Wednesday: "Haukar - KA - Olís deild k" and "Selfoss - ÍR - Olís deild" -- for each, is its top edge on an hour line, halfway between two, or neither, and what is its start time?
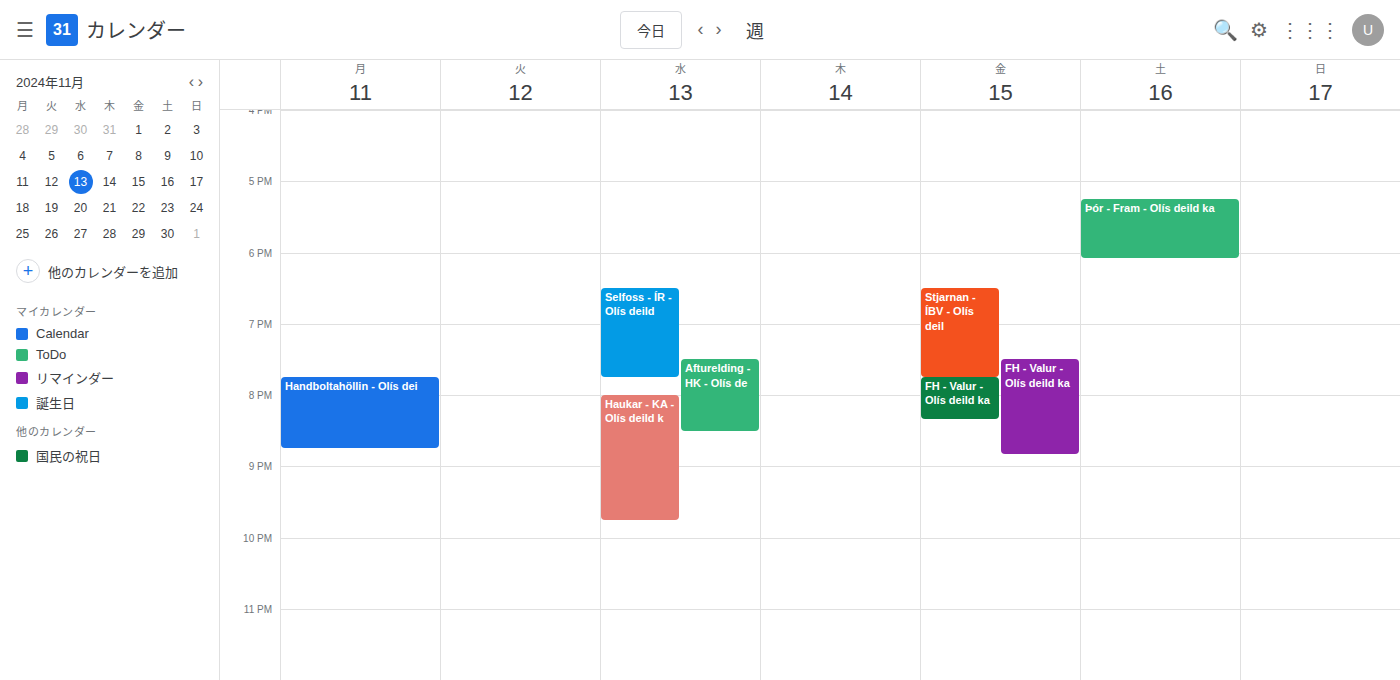
"Haukar - KA - Olís deild k": 8:00 PM, exactly on the 8 PM line. "Selfoss - ÍR - Olís deild": 6:30 PM, halfway between the 6 PM and 7 PM lines.